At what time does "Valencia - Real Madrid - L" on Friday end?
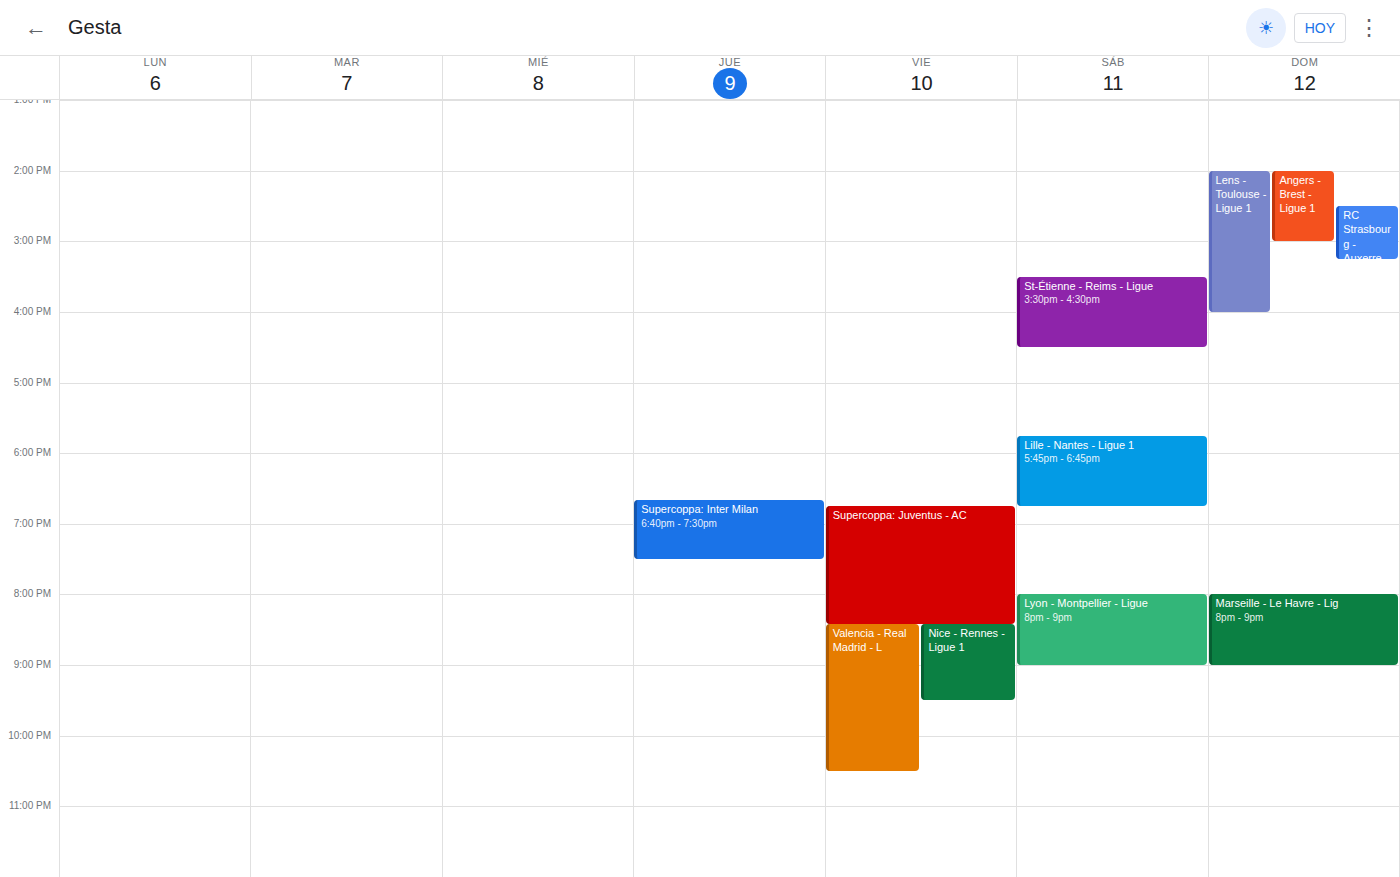
10:30 PM